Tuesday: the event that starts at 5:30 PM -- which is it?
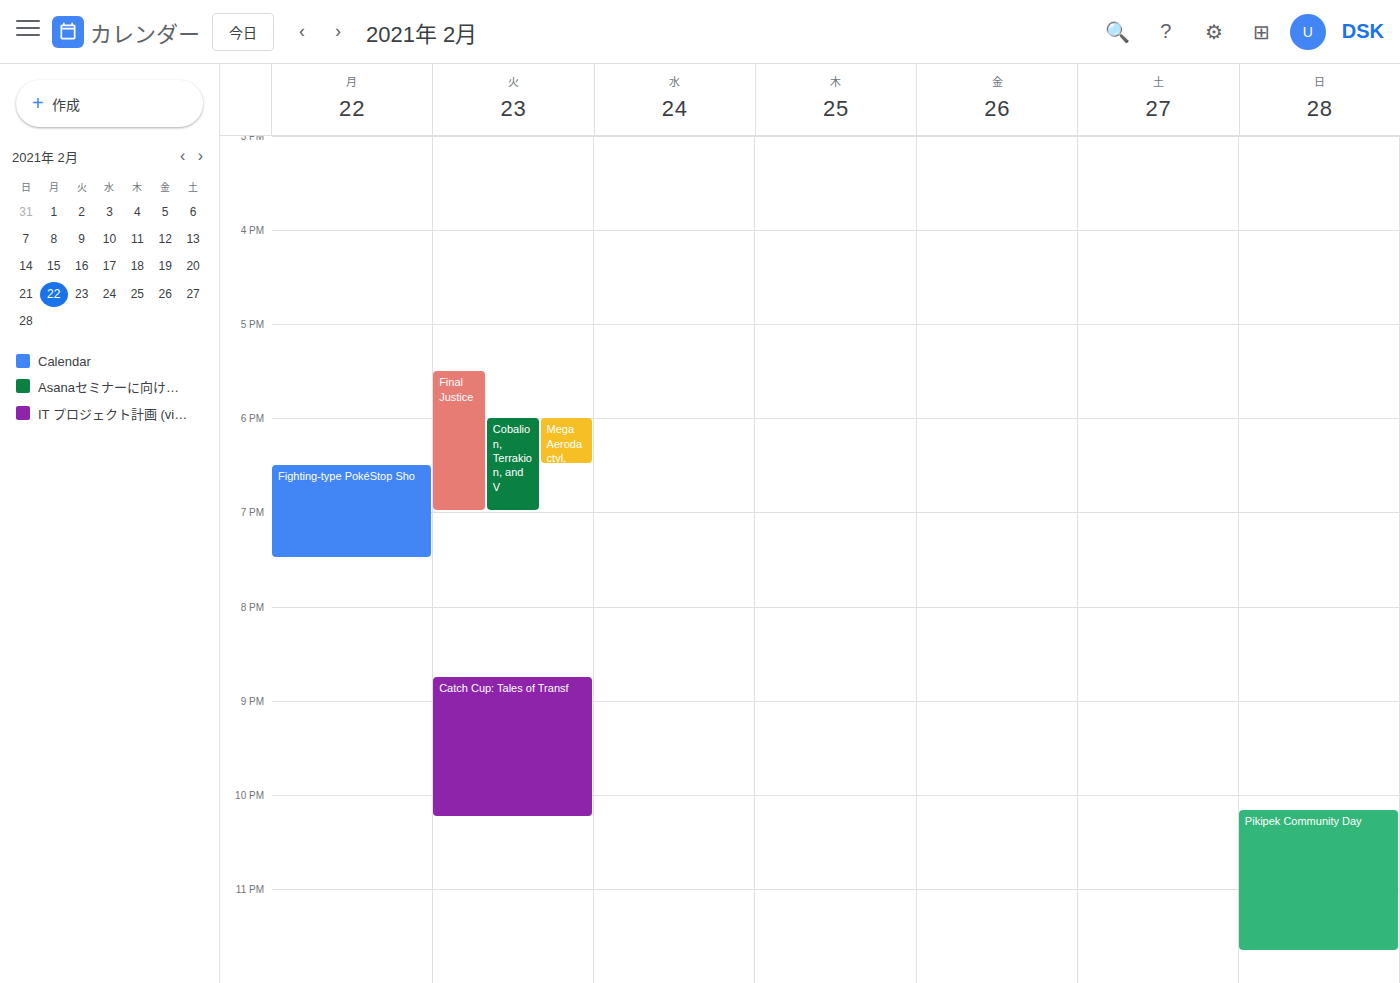
"Final Justice"